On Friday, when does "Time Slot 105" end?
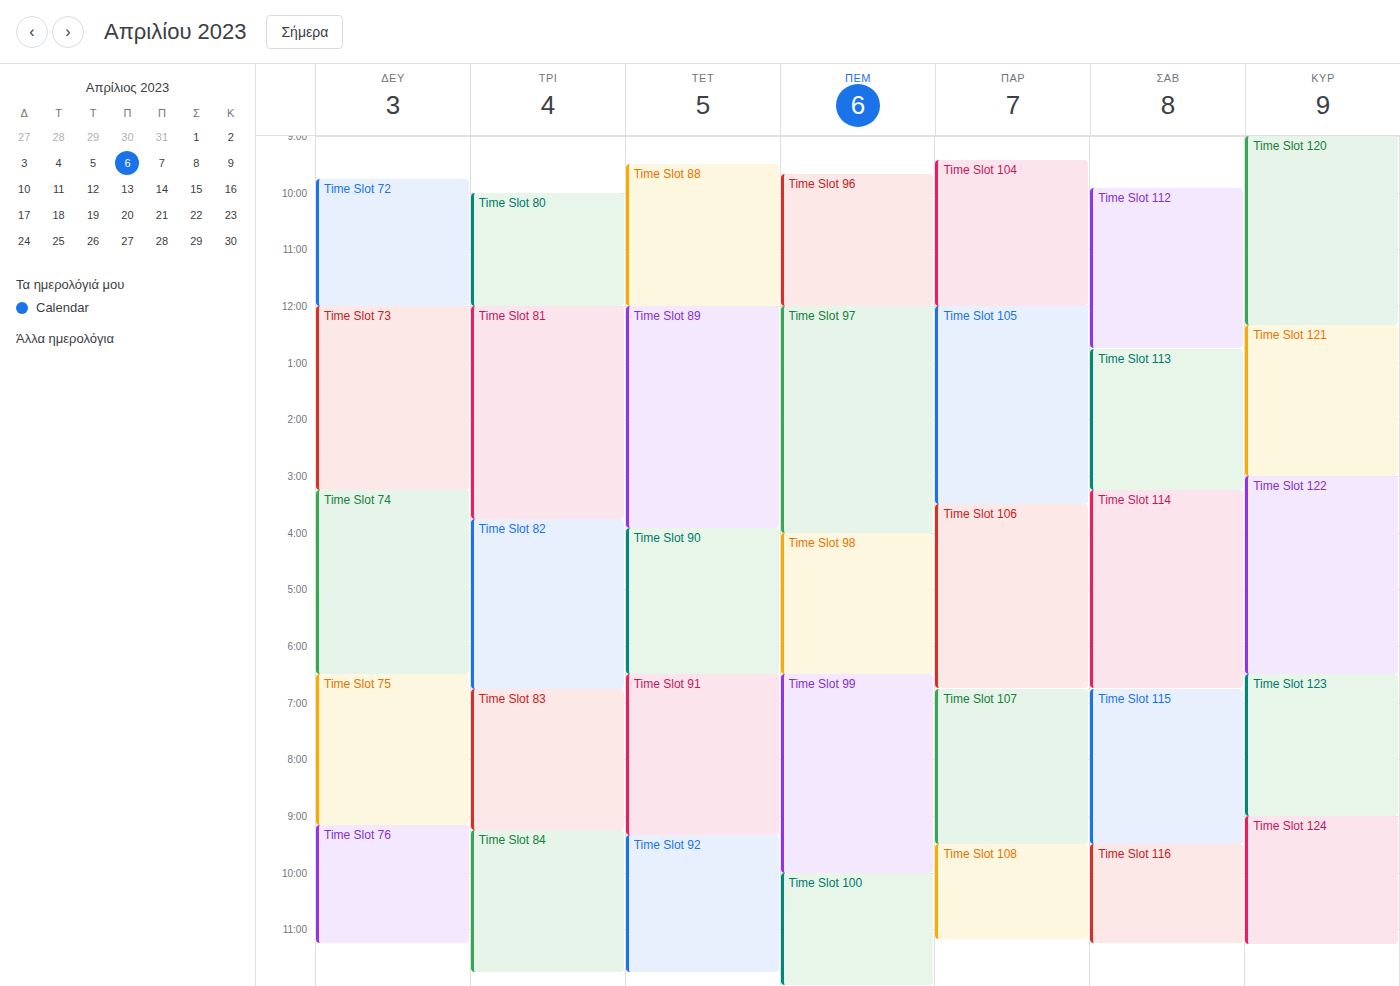
3:30 PM